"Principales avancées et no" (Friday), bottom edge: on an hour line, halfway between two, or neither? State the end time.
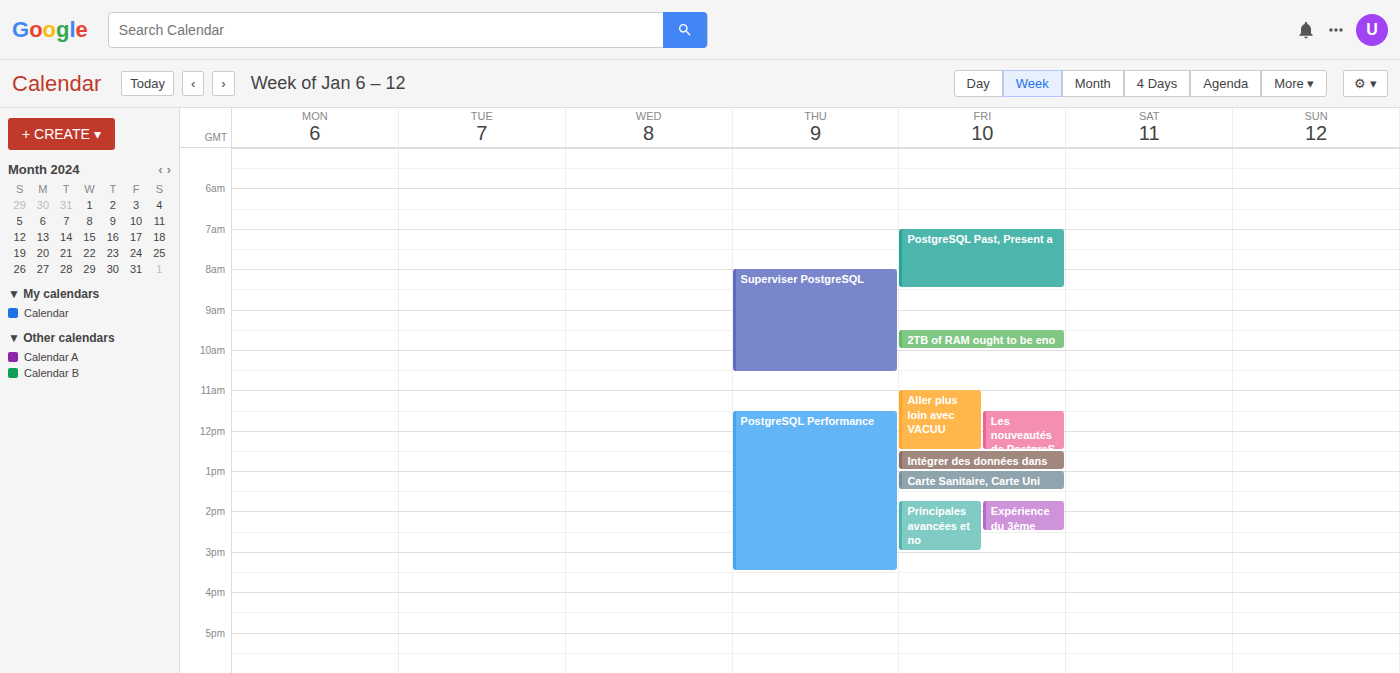
3:00 PM -- exactly on the 3 PM line.